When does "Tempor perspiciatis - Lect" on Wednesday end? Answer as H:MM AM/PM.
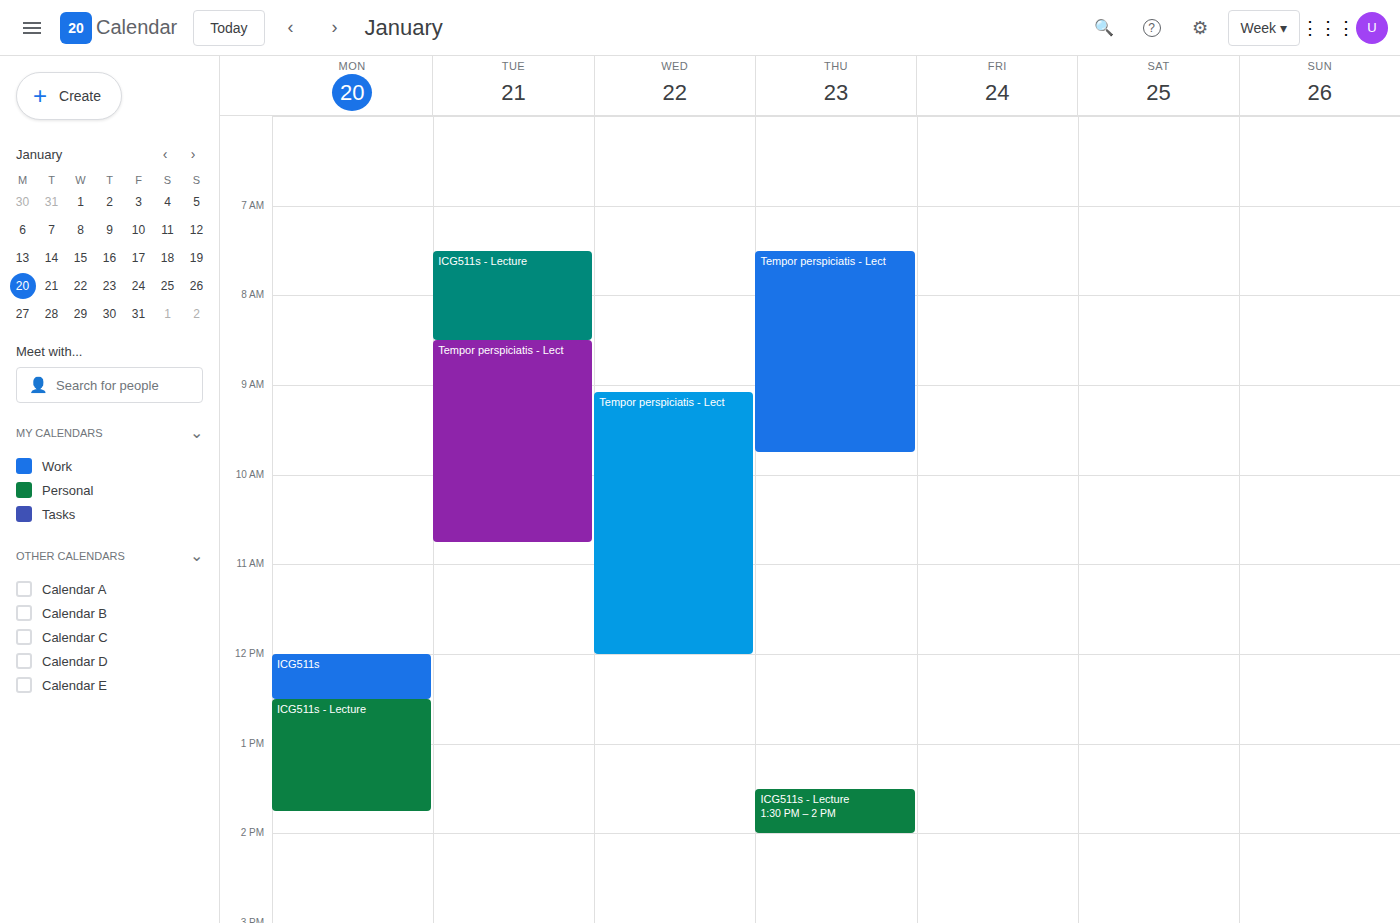
12:00 PM